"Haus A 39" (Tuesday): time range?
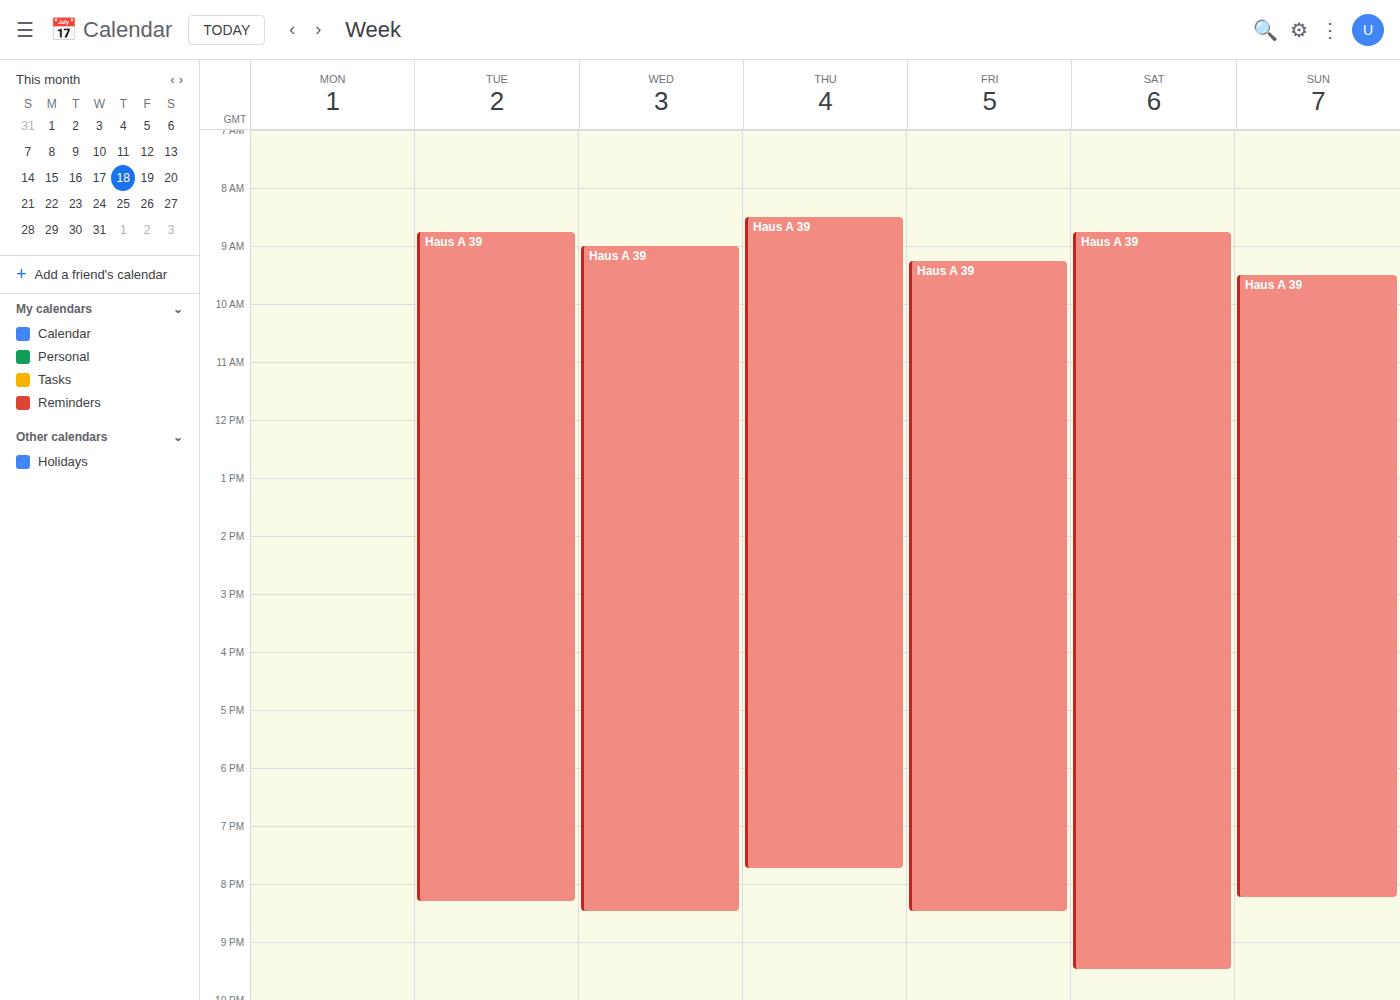
8:45 AM to 8:20 PM